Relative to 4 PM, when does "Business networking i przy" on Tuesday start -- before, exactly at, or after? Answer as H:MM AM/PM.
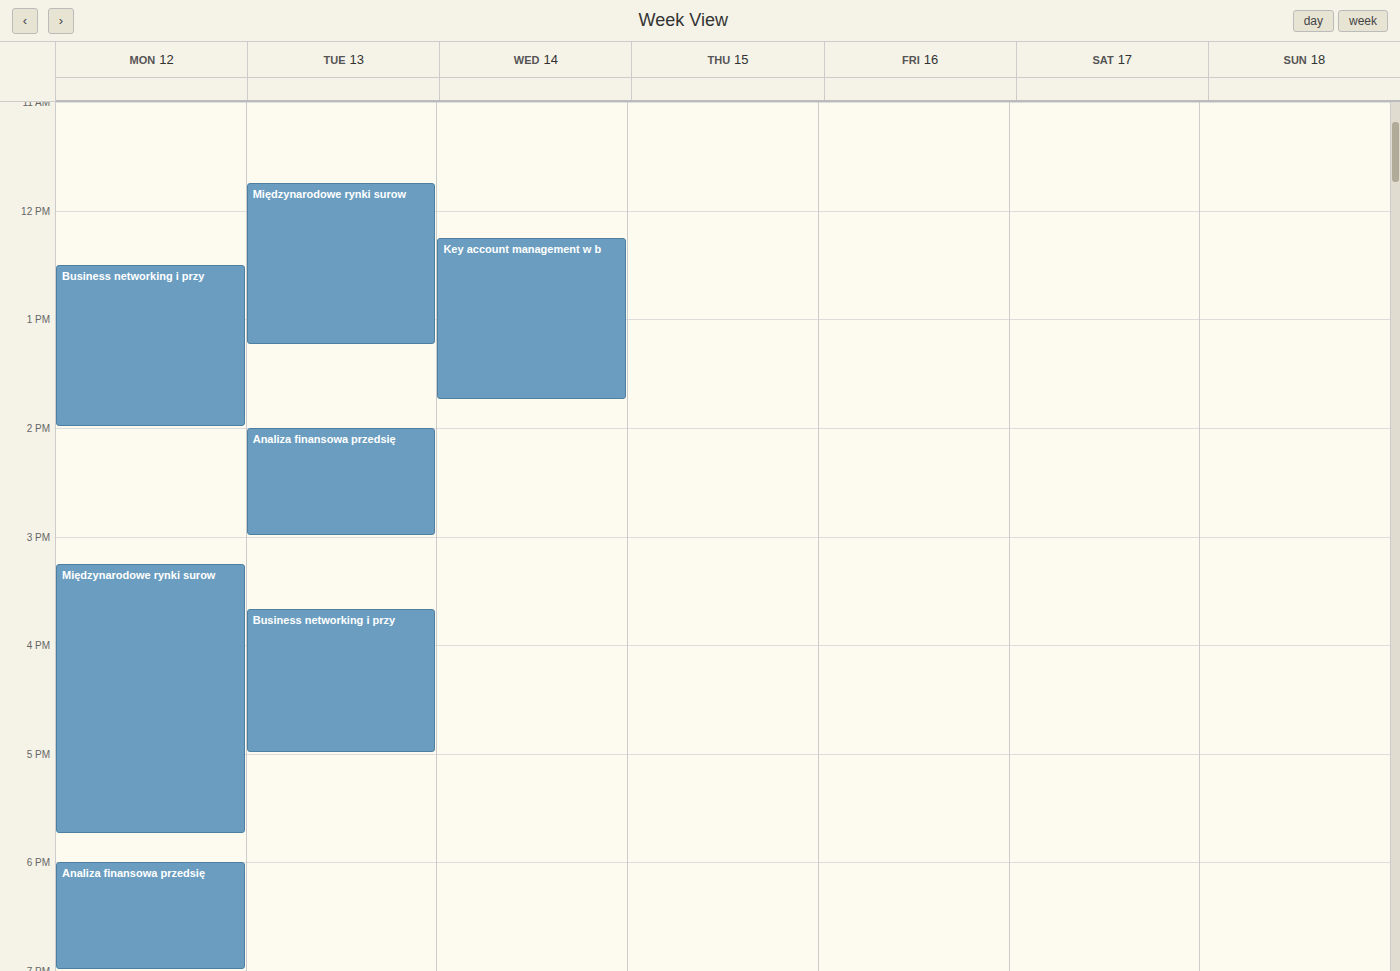
3:40 PM -- before 4 PM, 20 minutes above the 4 PM line.